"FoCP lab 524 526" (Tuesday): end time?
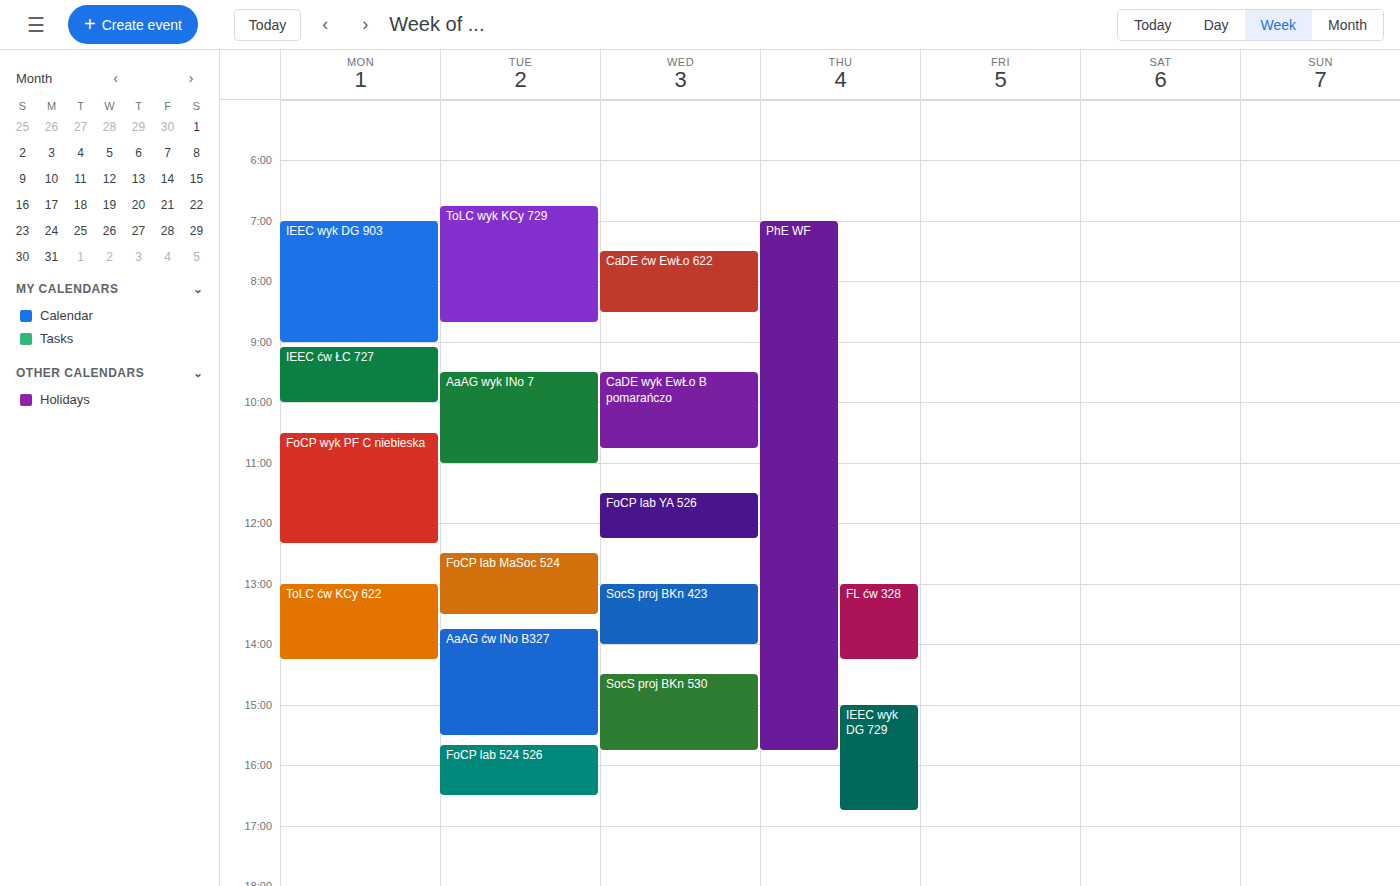
4:30 PM